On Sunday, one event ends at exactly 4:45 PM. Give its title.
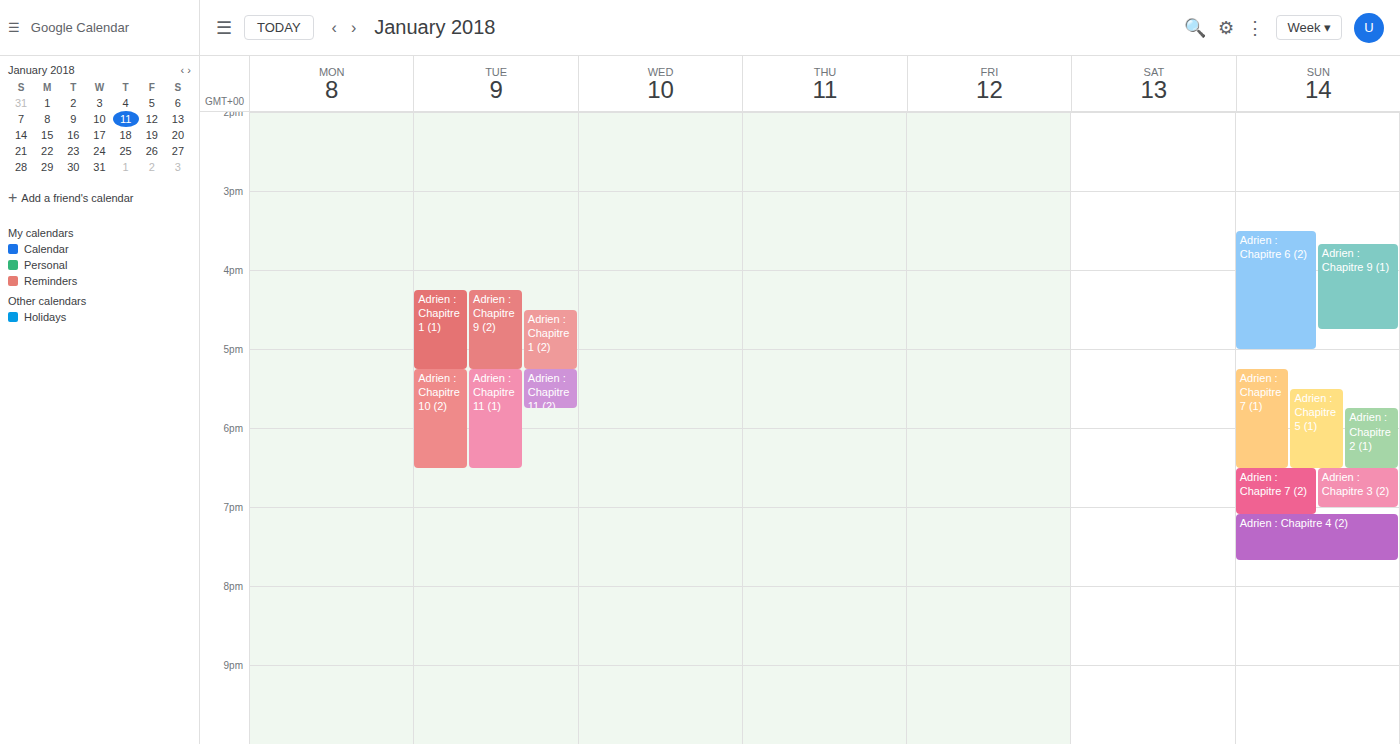
"Adrien : Chapitre 9 (1)"